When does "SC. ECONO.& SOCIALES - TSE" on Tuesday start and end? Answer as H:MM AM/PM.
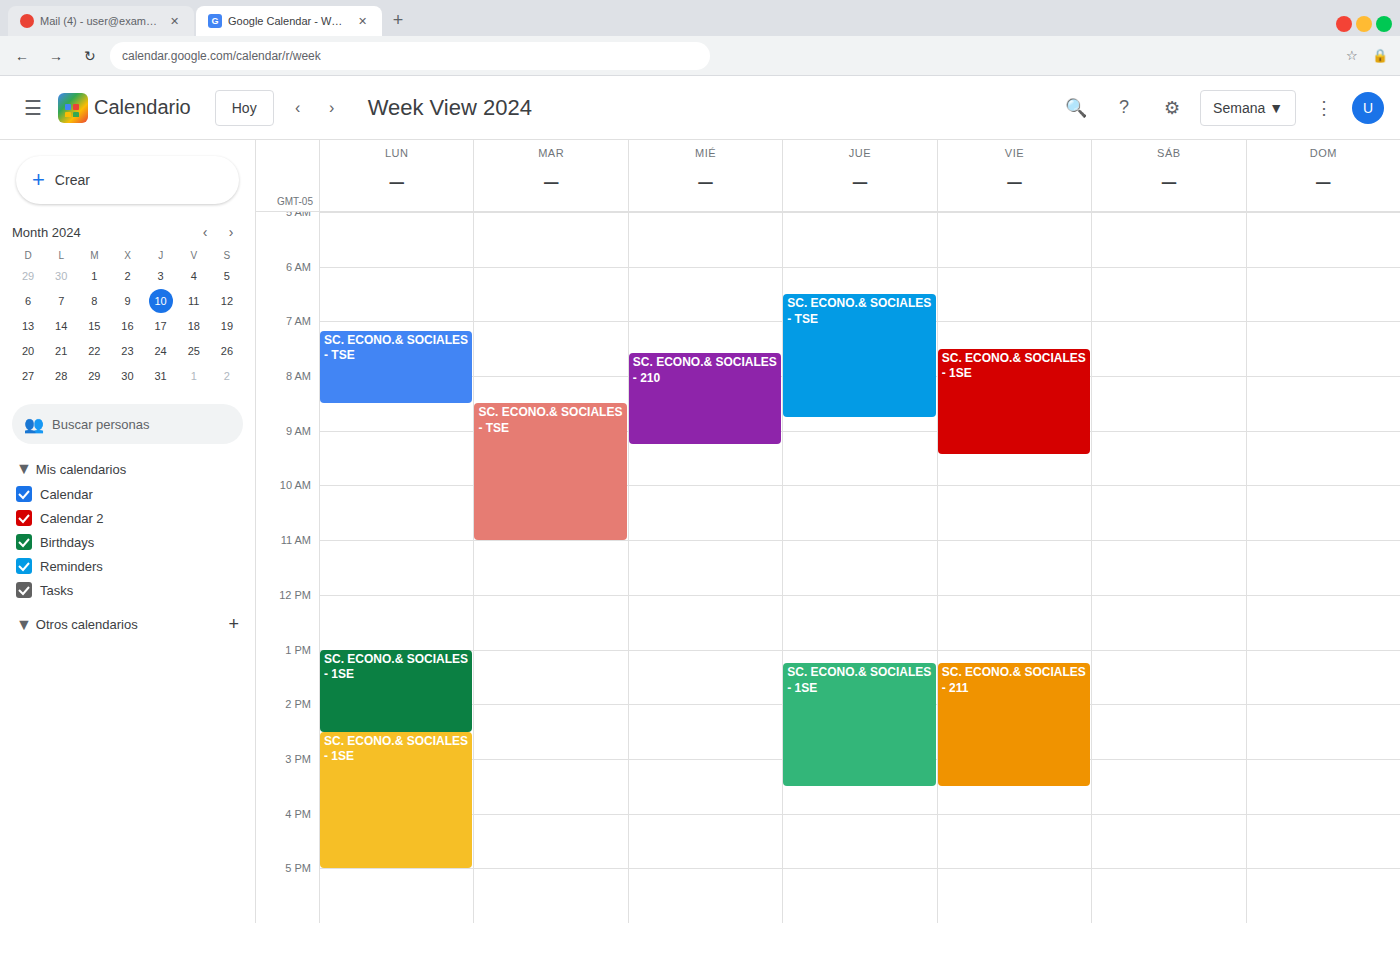
8:30 AM to 11:00 AM